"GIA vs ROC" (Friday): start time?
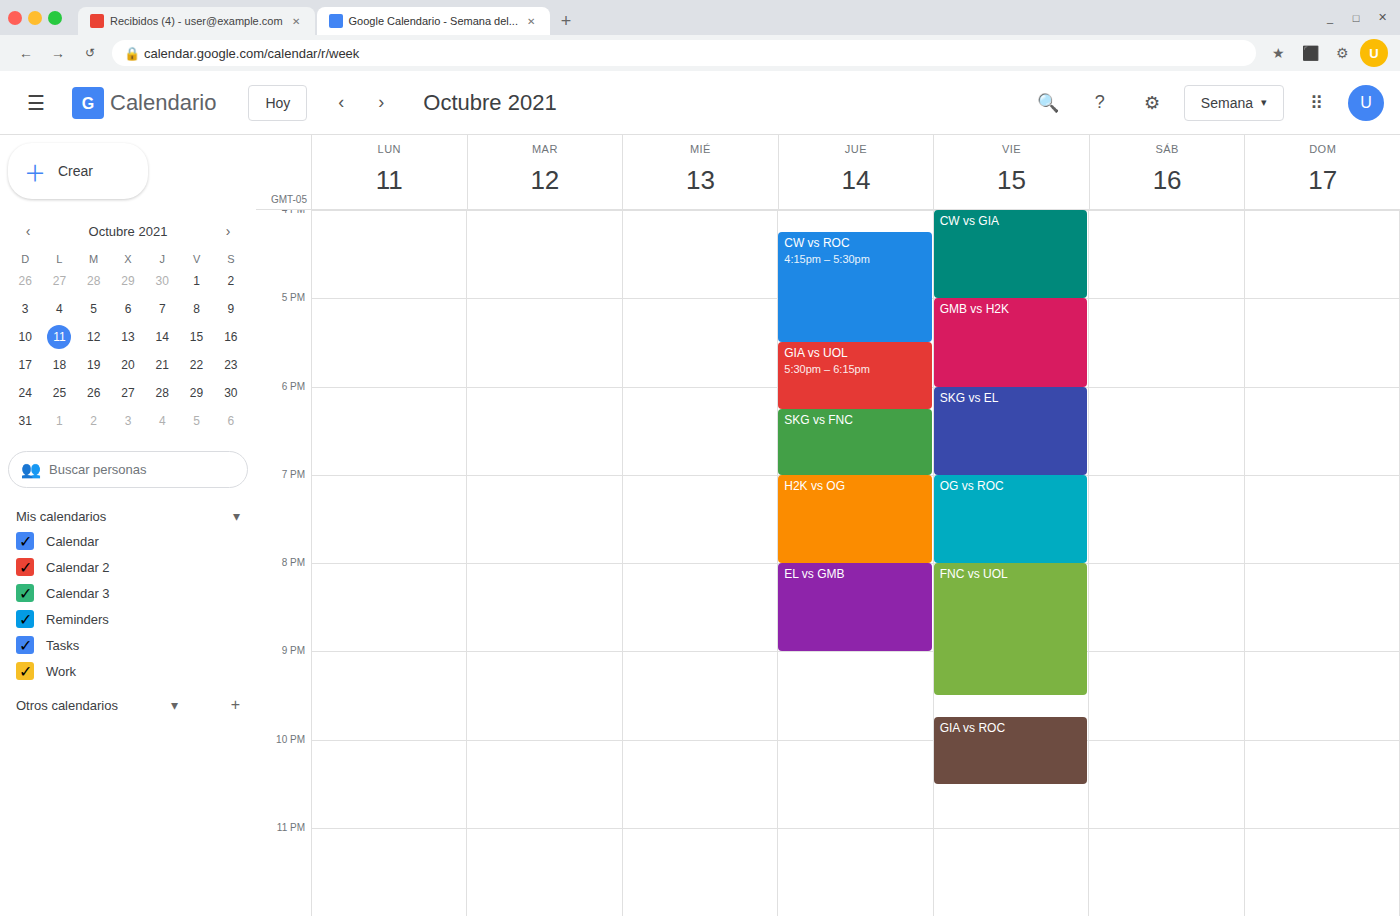
9:45 PM